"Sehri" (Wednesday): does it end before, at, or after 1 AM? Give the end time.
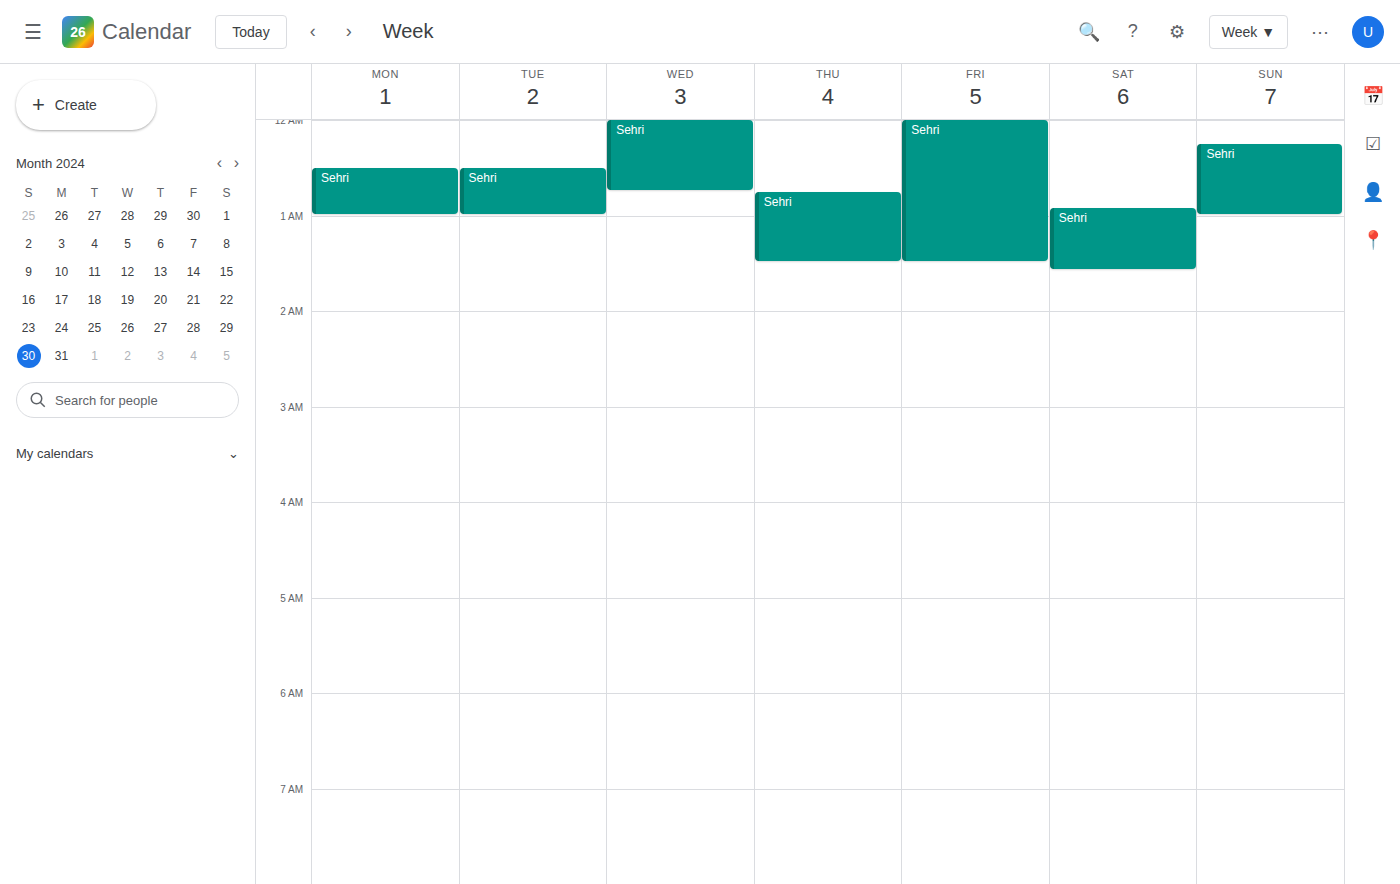
12:45 AM -- before 1 AM, 15 minutes above the 1 AM line.